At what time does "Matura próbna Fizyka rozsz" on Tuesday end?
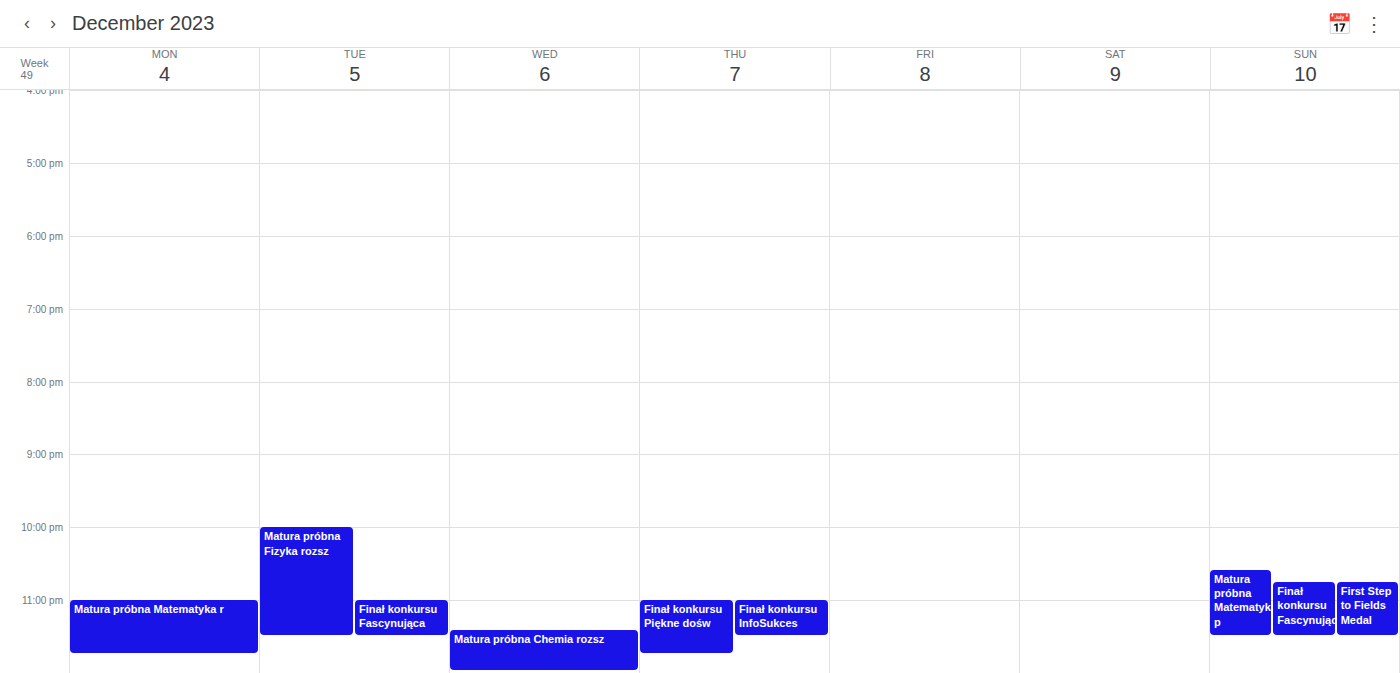
11:30 PM